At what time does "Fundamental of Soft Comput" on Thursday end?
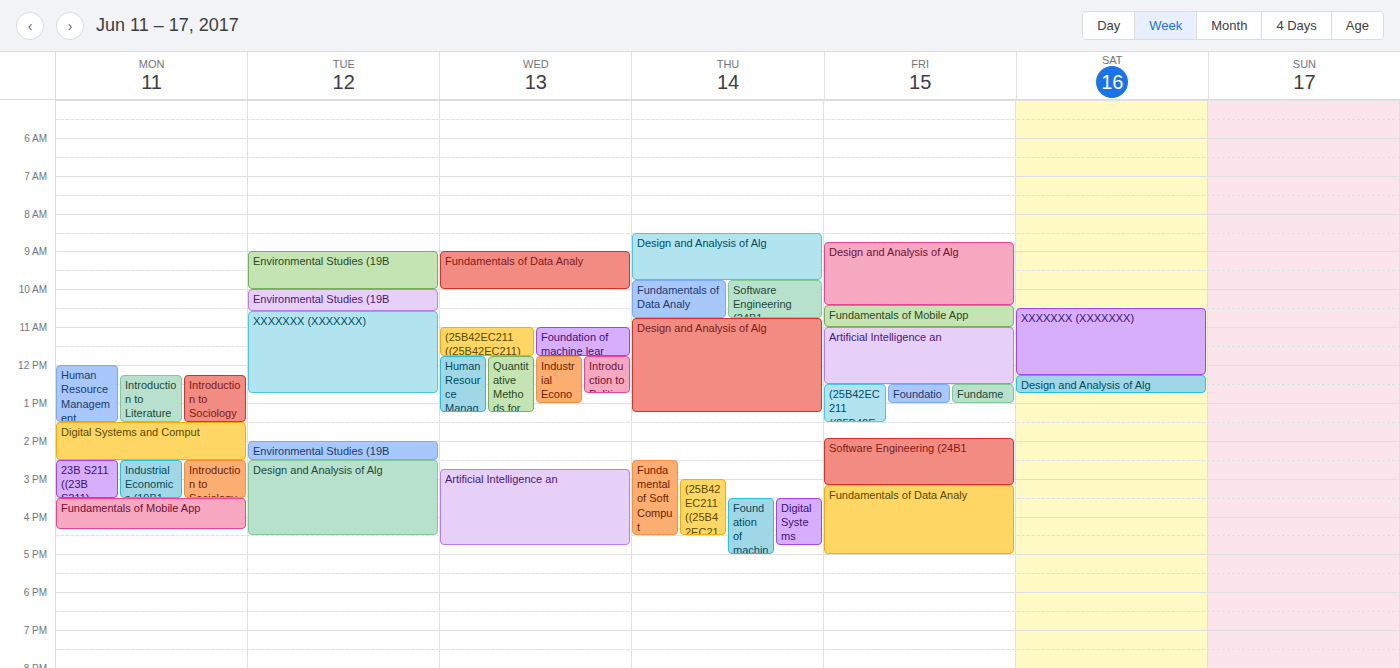
4:30 PM